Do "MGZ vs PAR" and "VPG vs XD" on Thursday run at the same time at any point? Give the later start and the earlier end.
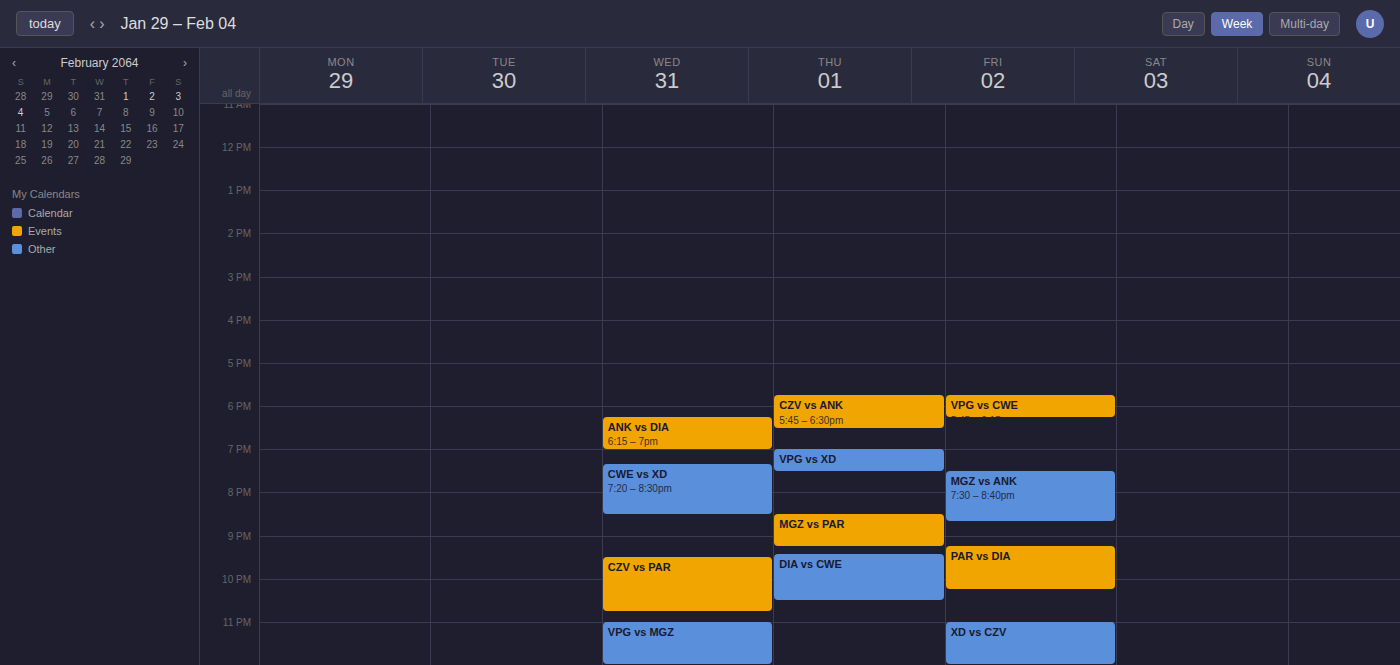
"VPG vs XD" ends at 7:30 PM and "MGZ vs PAR" starts at 8:30 PM -- no overlap.